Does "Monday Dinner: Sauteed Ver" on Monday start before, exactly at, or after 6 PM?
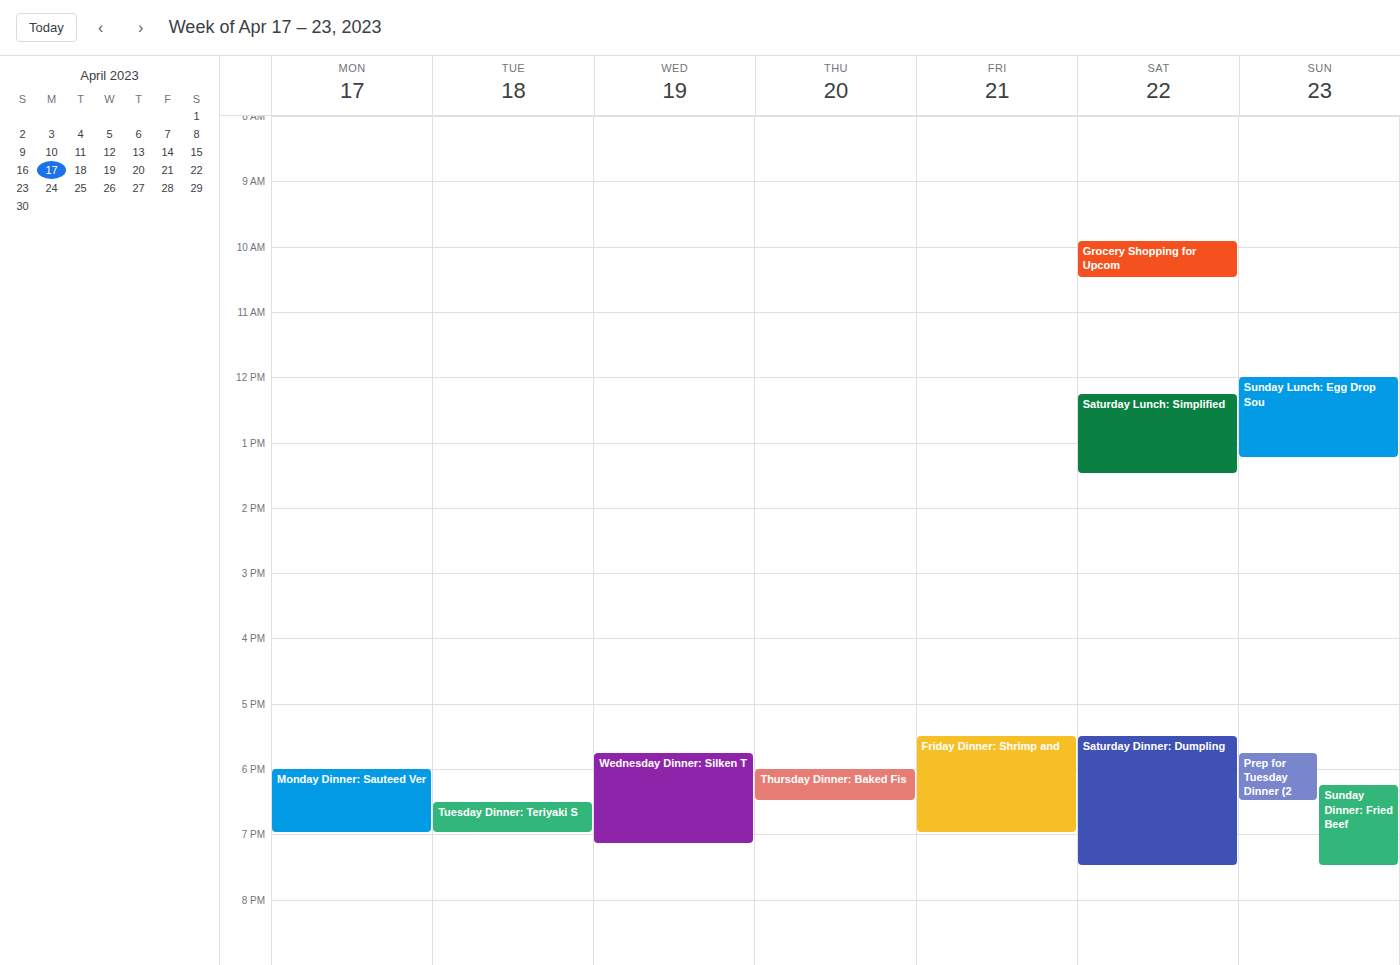
6:00 PM -- exactly at 6 PM, on the 6 PM line.